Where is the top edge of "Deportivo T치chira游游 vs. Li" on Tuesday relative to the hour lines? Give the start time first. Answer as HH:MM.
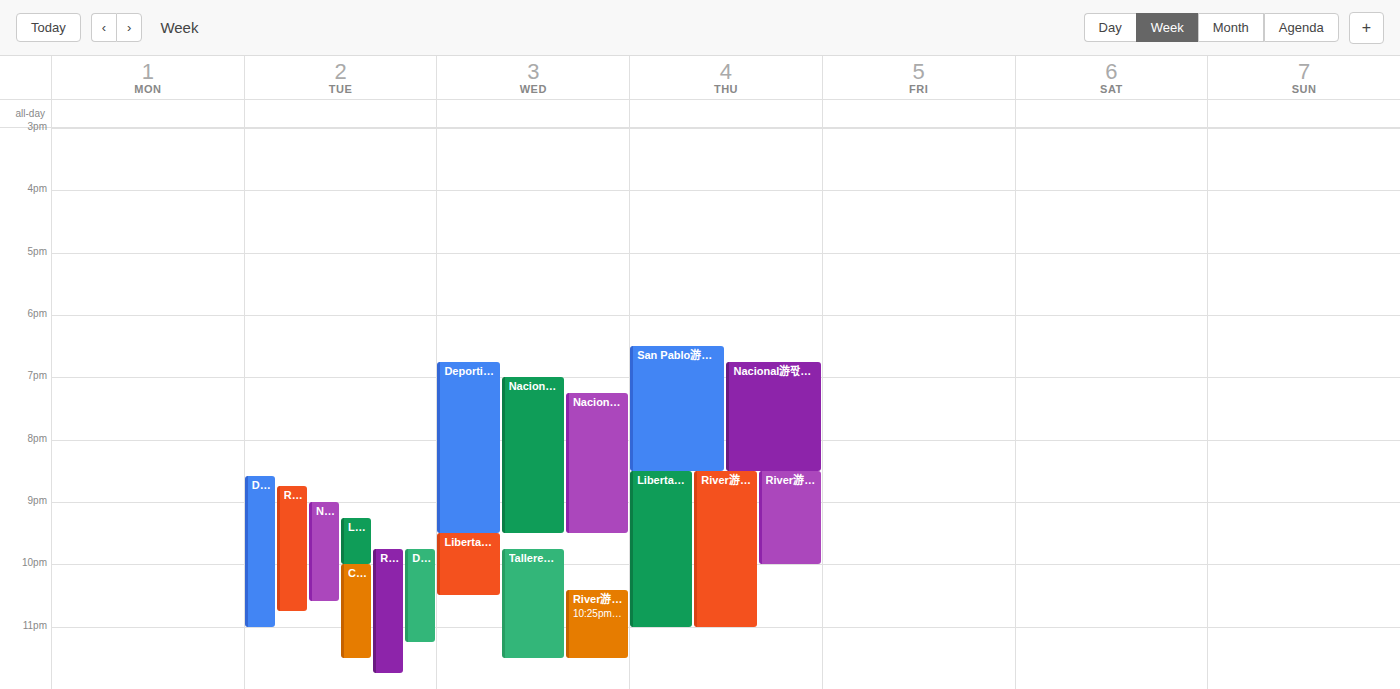
20:35 -- neither: 35 minutes below the 20:00 line and 25 minutes above the 21:00 line.